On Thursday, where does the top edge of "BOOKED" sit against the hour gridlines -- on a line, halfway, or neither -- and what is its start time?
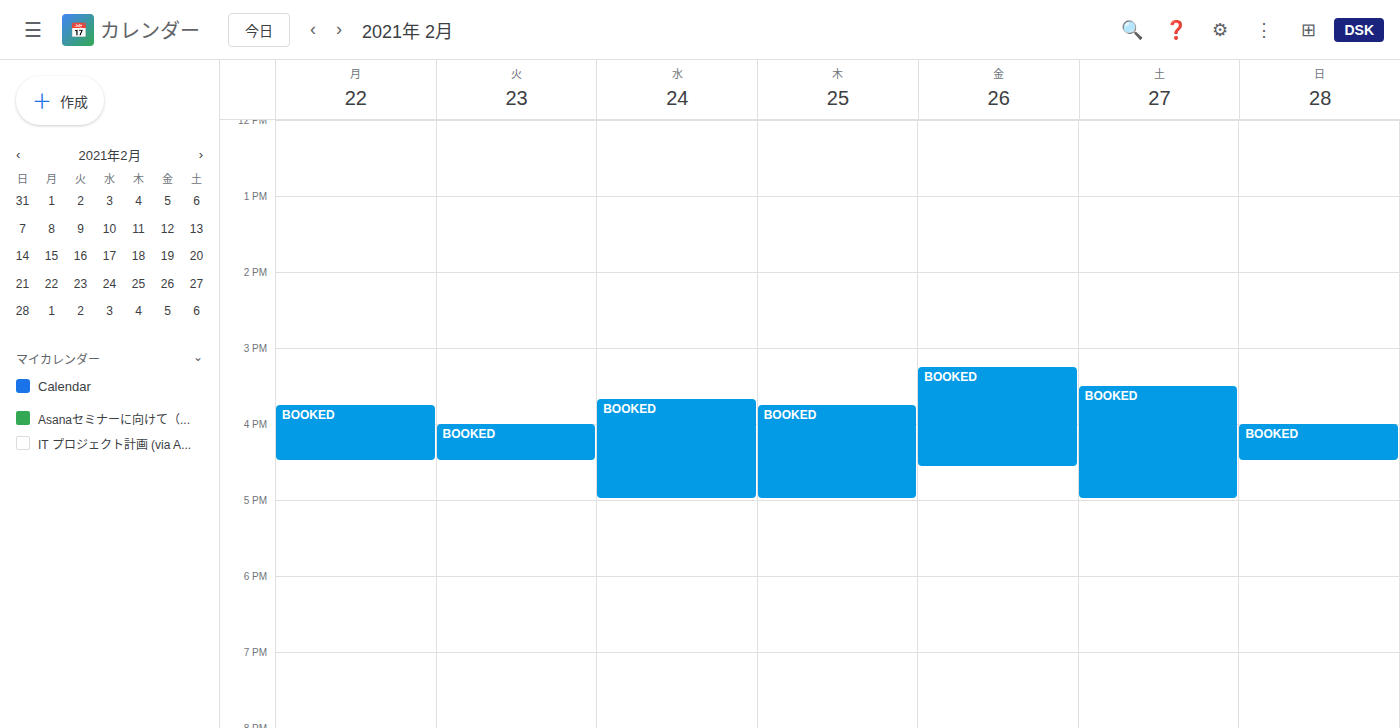
3:45 PM -- neither: three quarters of the way from the 3 PM line to the 4 PM line.